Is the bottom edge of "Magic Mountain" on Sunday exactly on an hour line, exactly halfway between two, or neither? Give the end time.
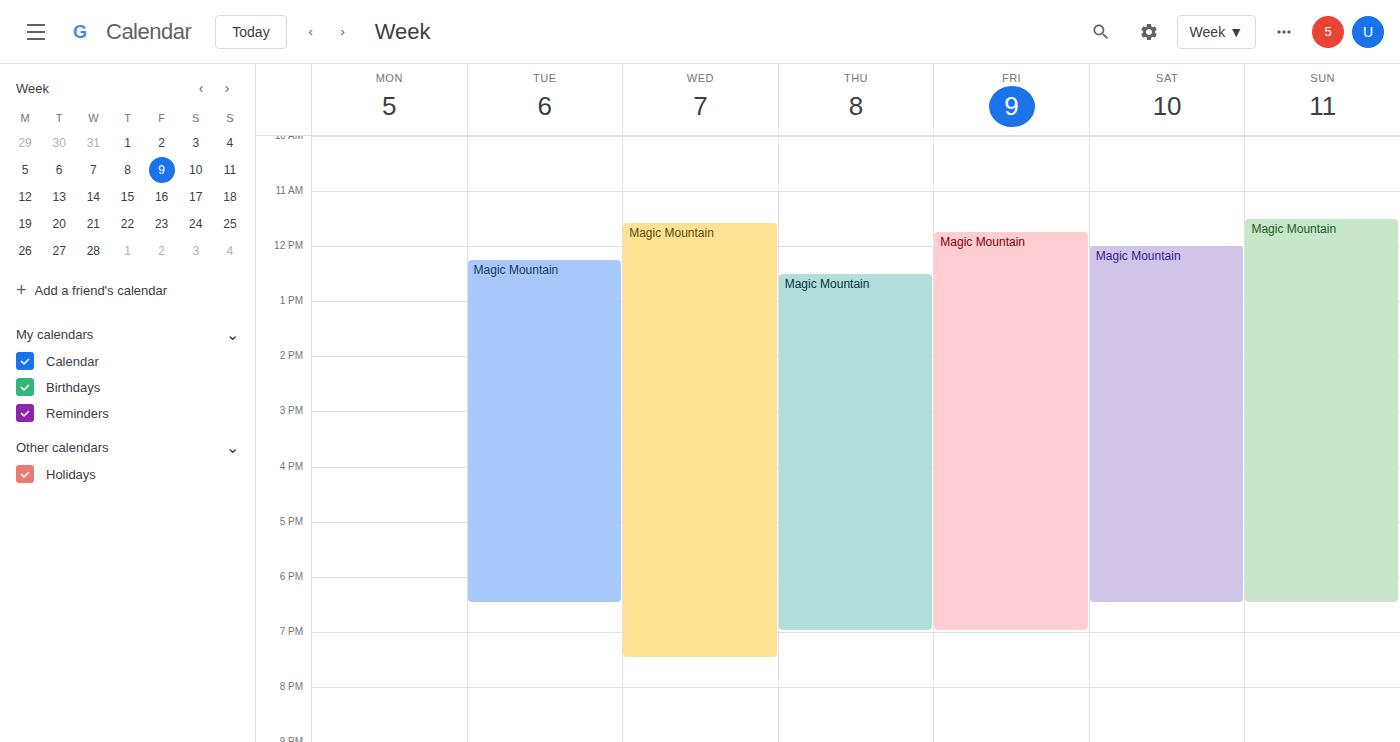
6:30 PM -- halfway between the 6 PM and 7 PM lines.